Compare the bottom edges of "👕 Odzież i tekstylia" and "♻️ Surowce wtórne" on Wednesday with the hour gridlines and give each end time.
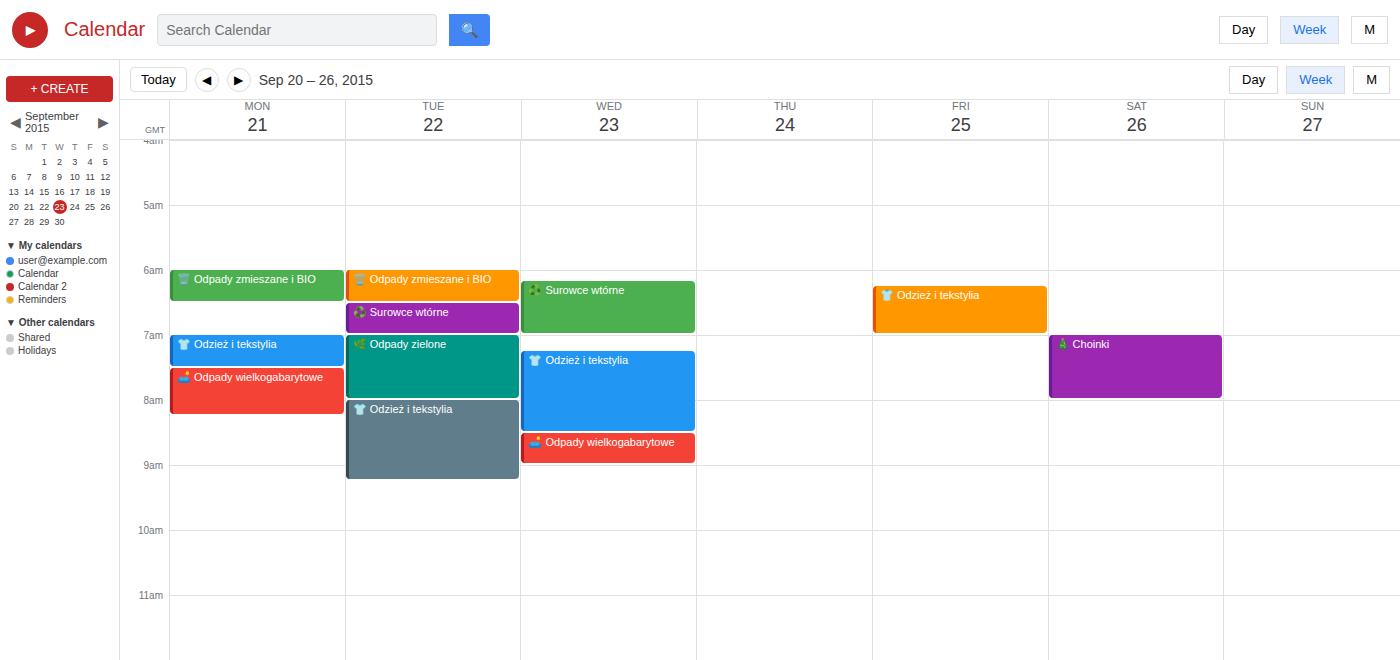
"👕 Odzież i tekstylia": 8:30 AM, halfway between the 8 AM and 9 AM lines. "♻️ Surowce wtórne": 7:00 AM, exactly on the 7 AM line.